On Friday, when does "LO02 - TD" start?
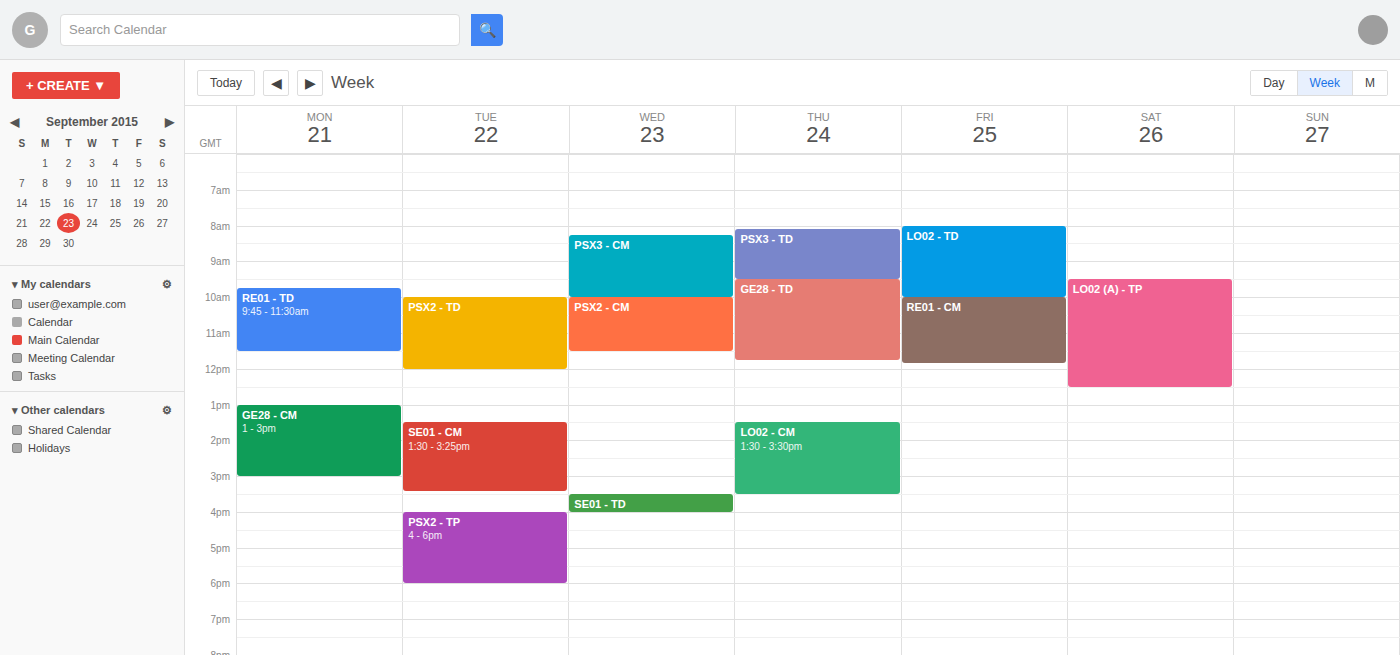
08:00